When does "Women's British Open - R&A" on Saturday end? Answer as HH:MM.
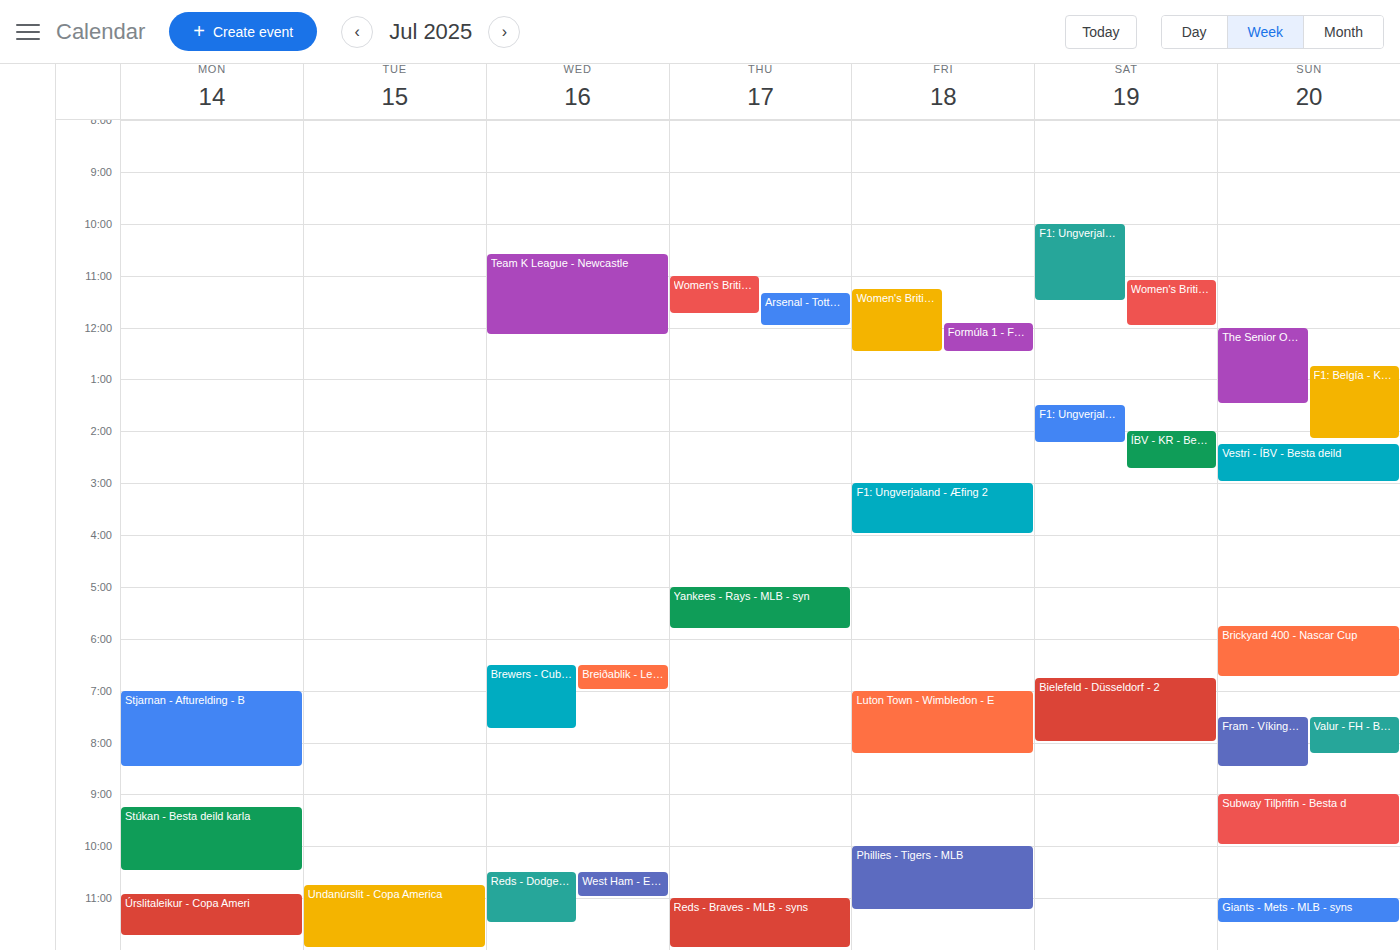
12:00